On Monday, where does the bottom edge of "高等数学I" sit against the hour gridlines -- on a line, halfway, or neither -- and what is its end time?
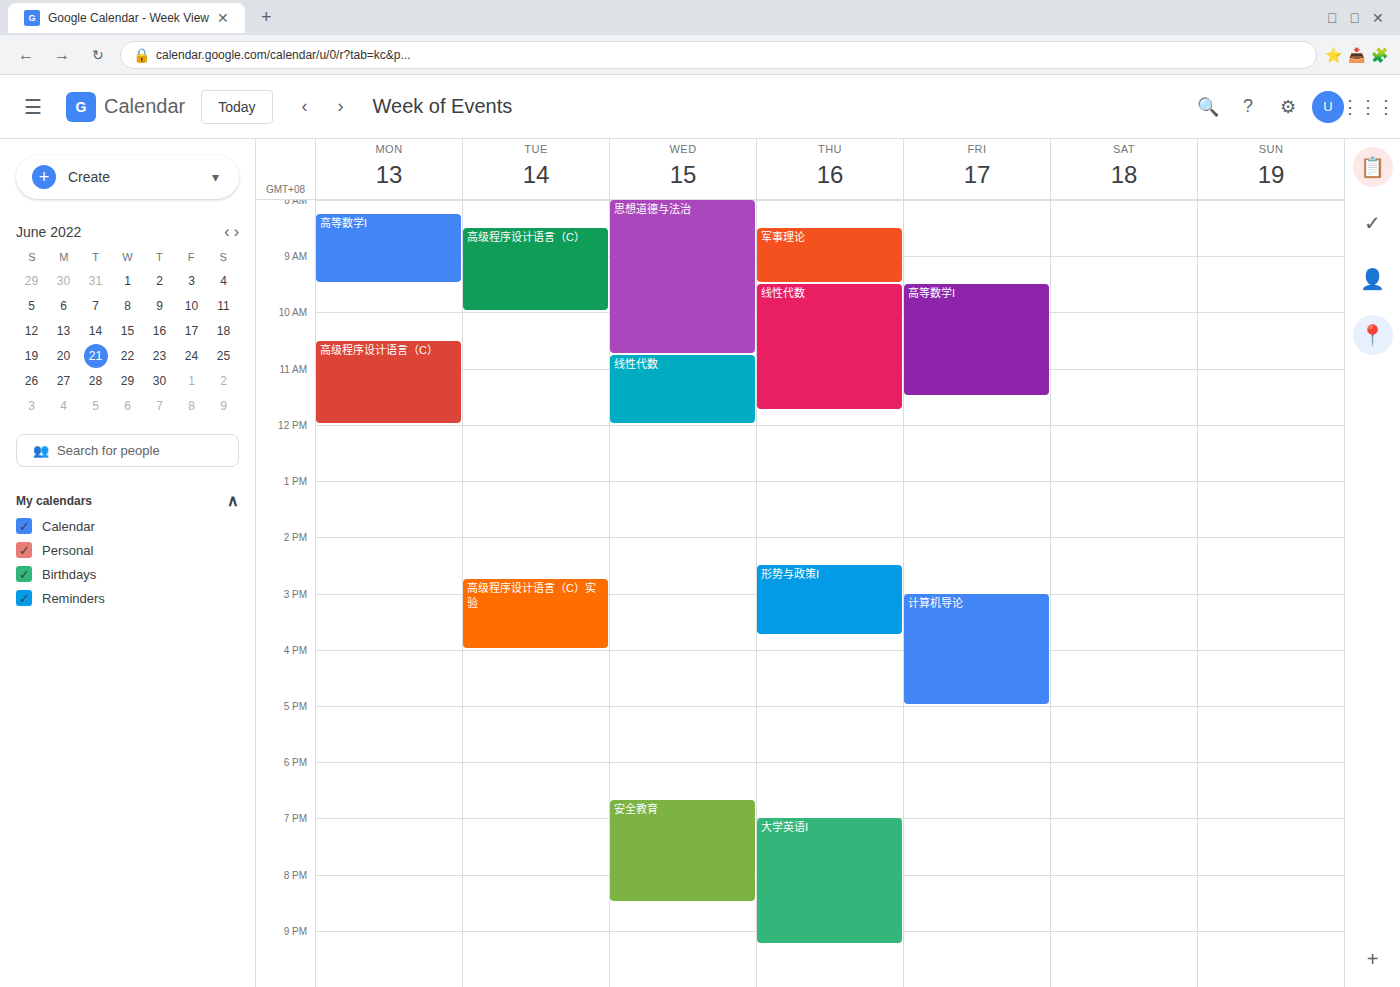
9:30 AM -- halfway between the 9 AM and 10 AM lines.